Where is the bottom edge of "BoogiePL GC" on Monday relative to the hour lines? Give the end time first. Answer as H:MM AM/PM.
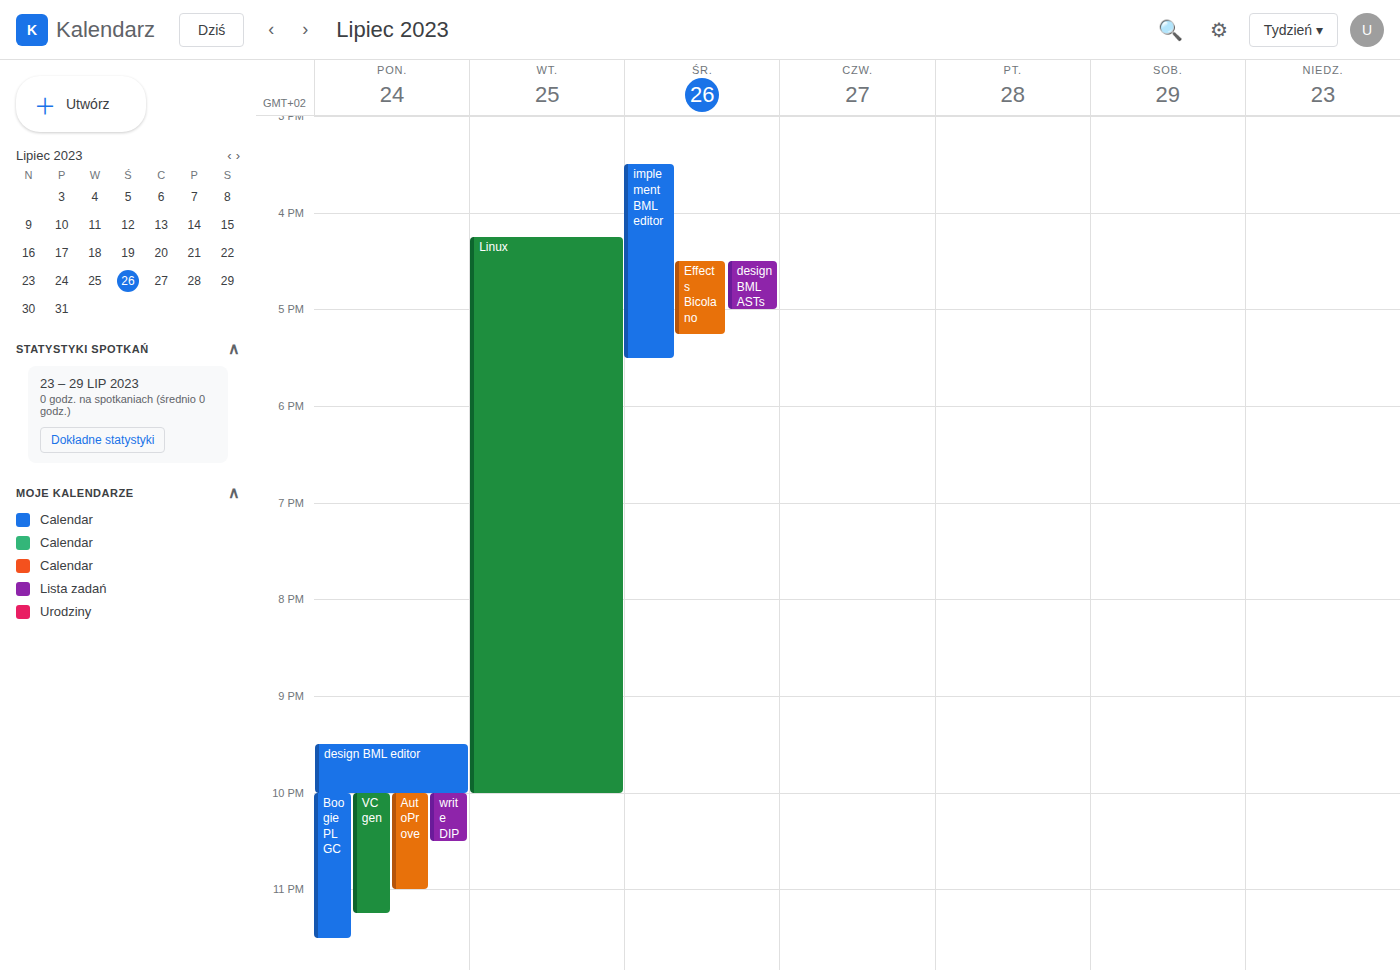
11:30 PM -- halfway between the 11 PM and 12 AM lines.